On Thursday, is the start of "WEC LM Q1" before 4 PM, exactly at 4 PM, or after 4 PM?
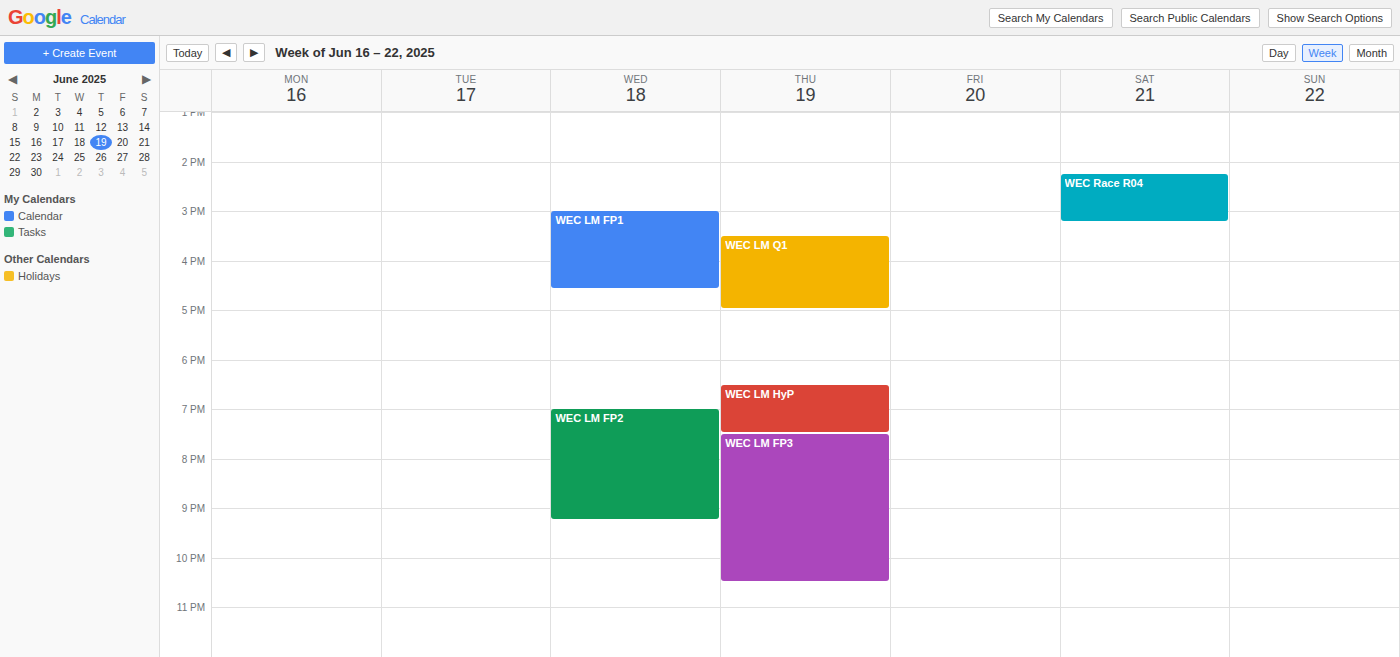
3:30 PM -- before 4 PM, 30 minutes above the 4 PM line.